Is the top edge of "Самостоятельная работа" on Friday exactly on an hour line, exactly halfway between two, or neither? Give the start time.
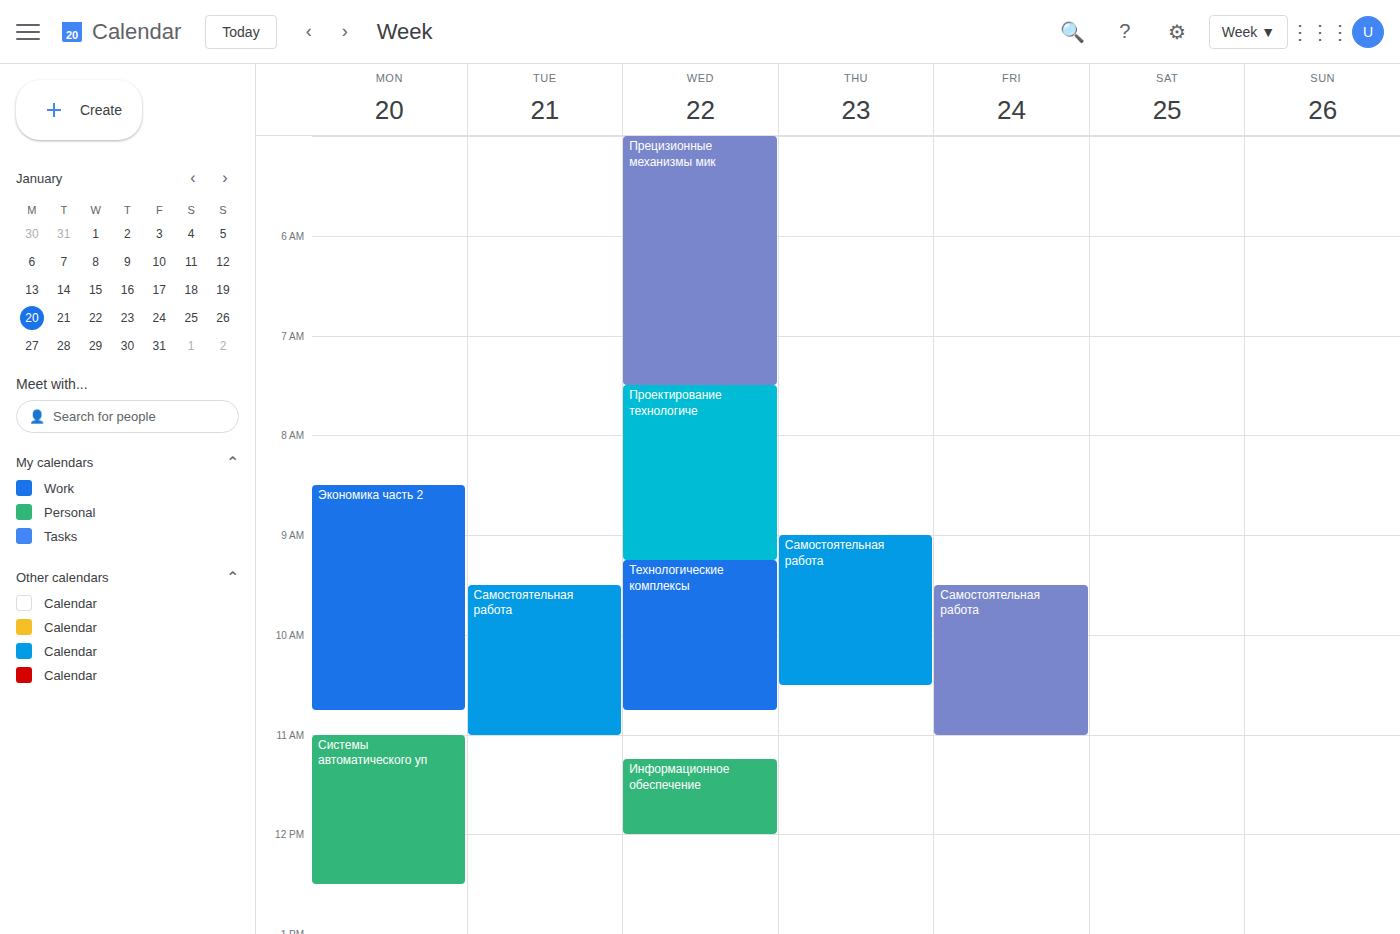
09:30 -- halfway between the 09:00 and 10:00 lines.